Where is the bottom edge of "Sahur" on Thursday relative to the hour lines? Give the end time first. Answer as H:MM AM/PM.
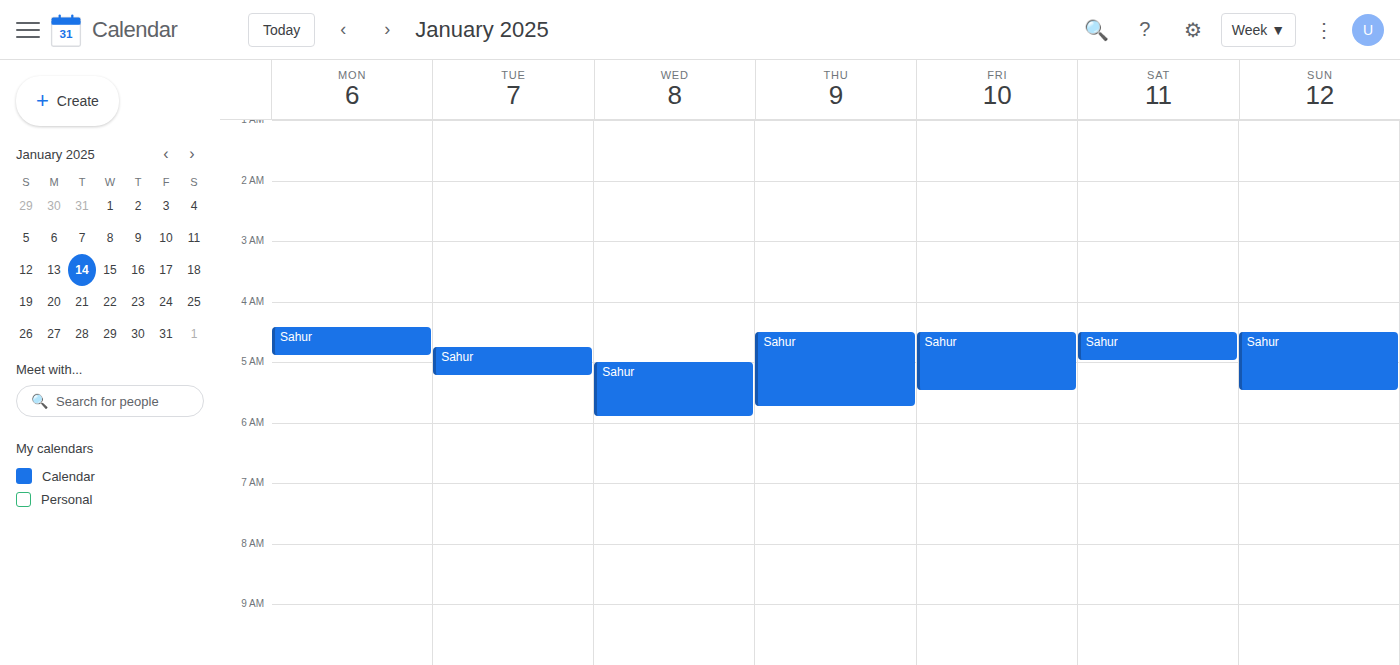
5:45 AM -- neither: three quarters of the way from the 5 AM line to the 6 AM line.